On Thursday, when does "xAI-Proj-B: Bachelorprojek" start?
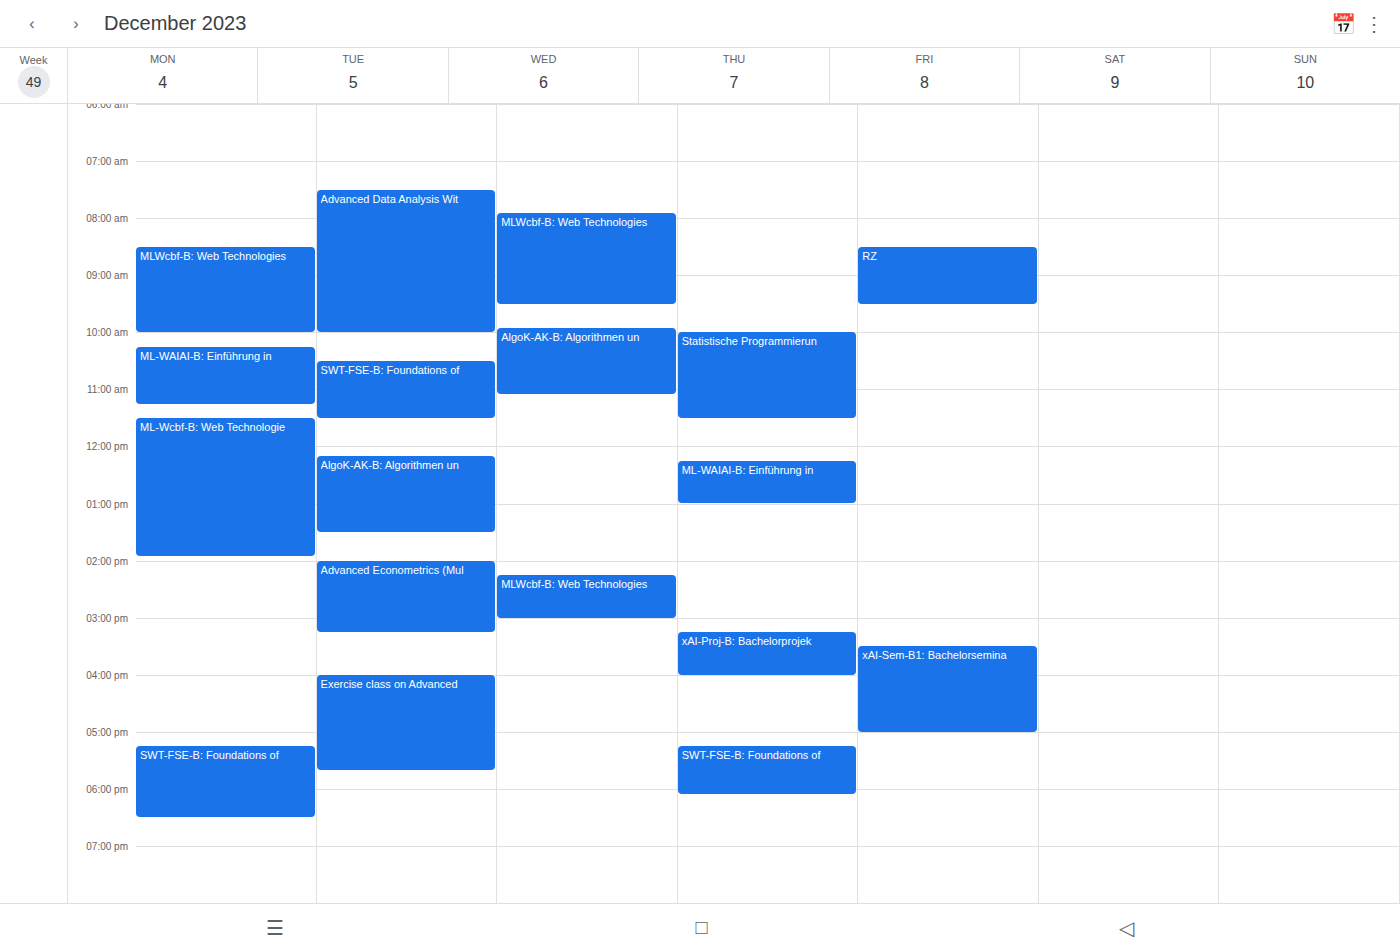
15:15